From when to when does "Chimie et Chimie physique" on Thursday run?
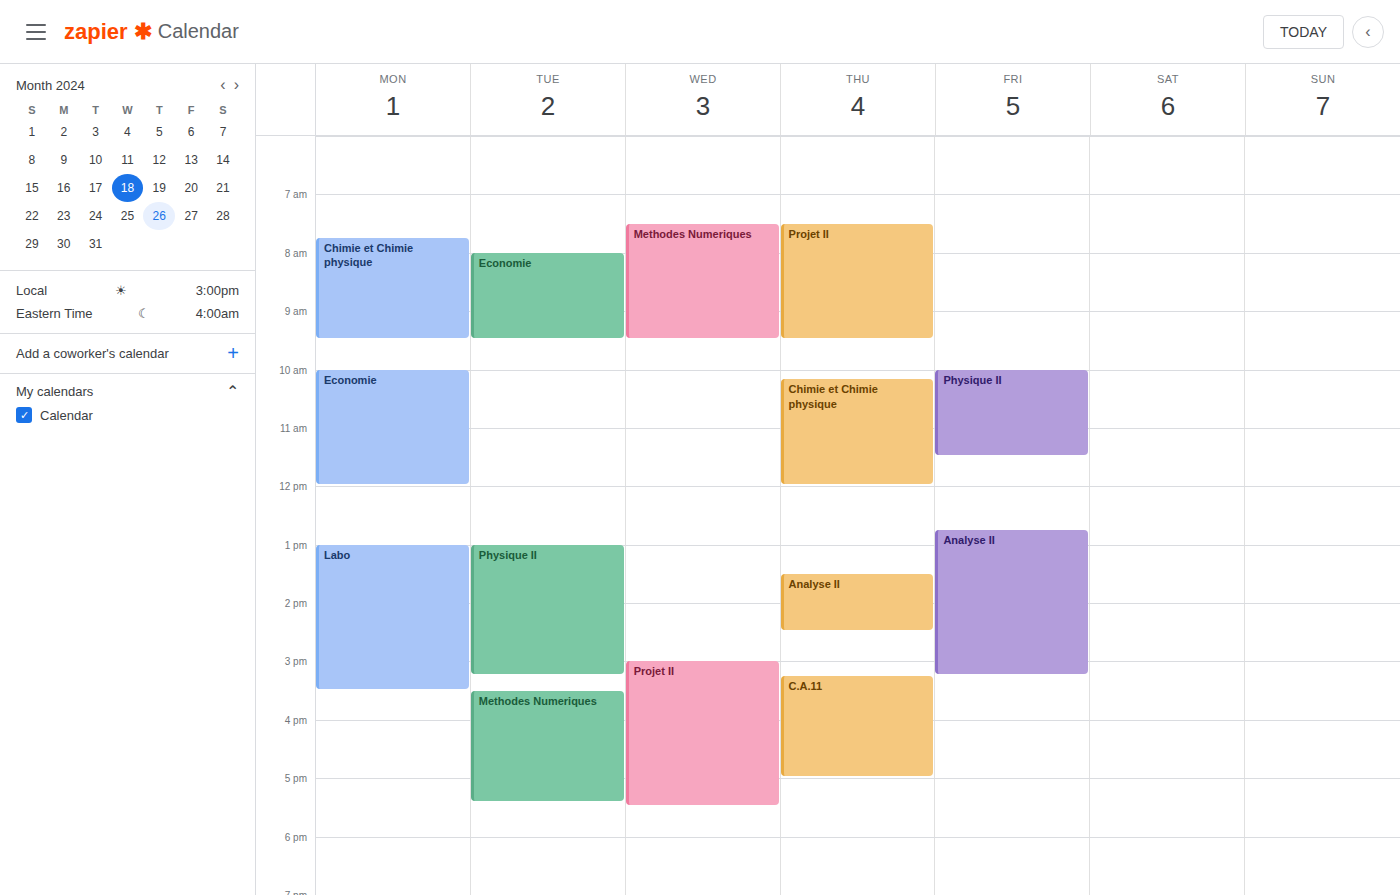
10:10 AM to 12:00 PM